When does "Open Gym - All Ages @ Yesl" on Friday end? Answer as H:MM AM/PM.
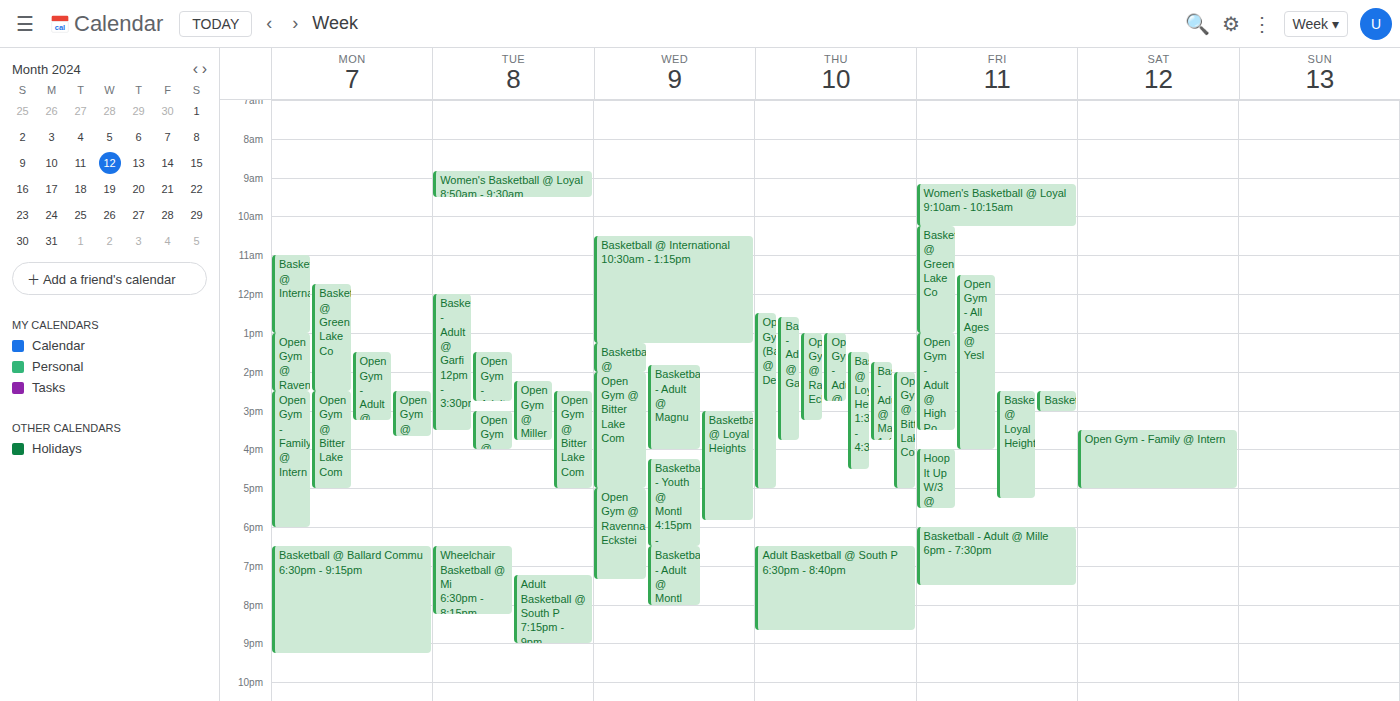
4:00 PM